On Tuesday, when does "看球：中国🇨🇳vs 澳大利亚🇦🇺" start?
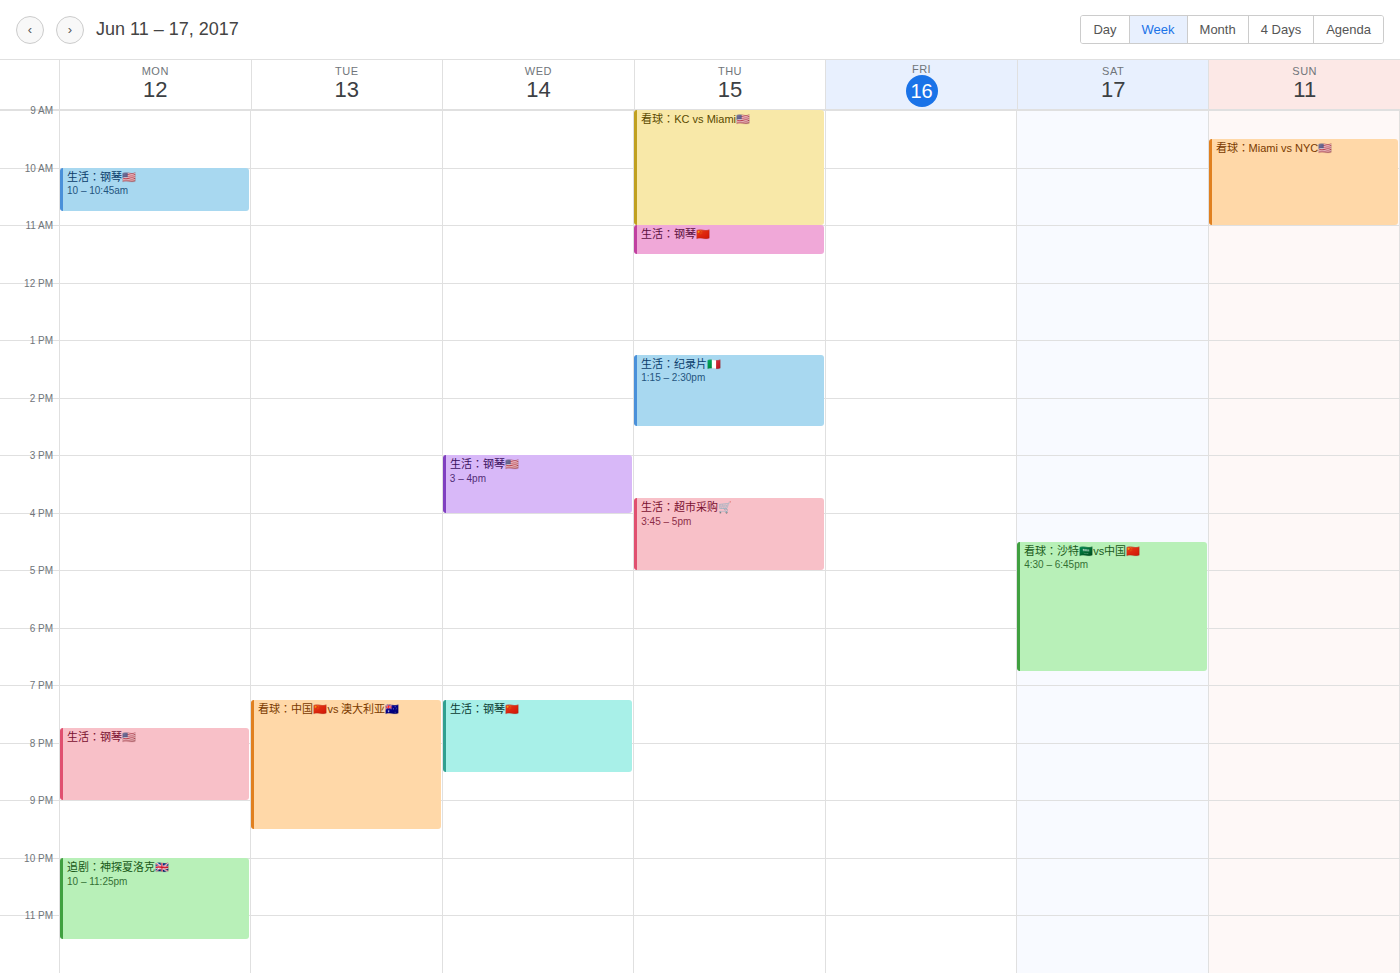
19:15